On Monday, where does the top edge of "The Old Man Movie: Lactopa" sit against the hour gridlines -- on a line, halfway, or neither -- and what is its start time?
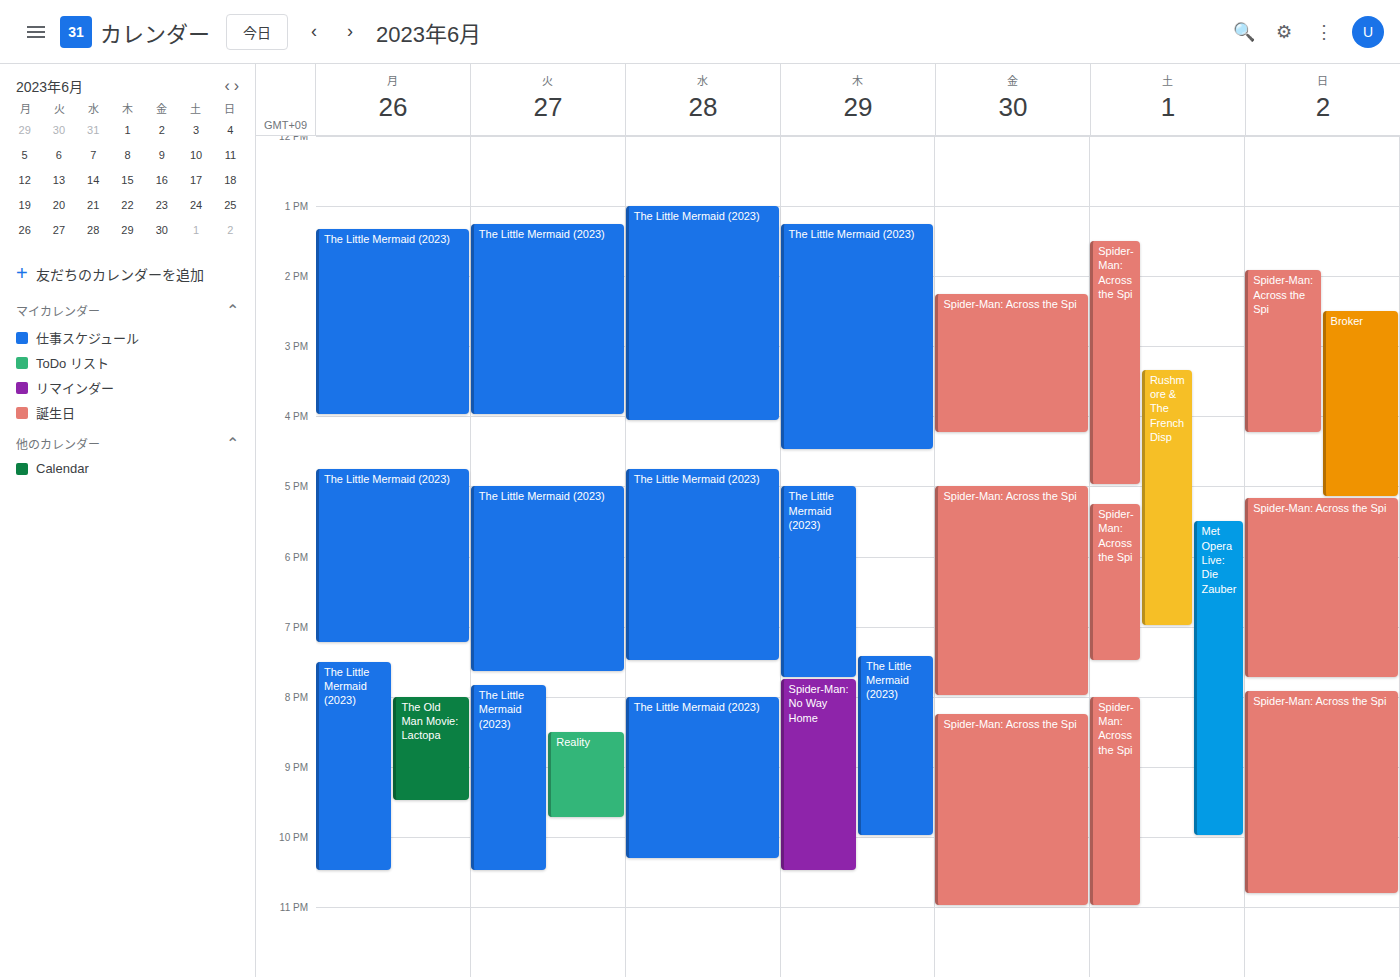
8:00 PM -- exactly on the 8 PM line.